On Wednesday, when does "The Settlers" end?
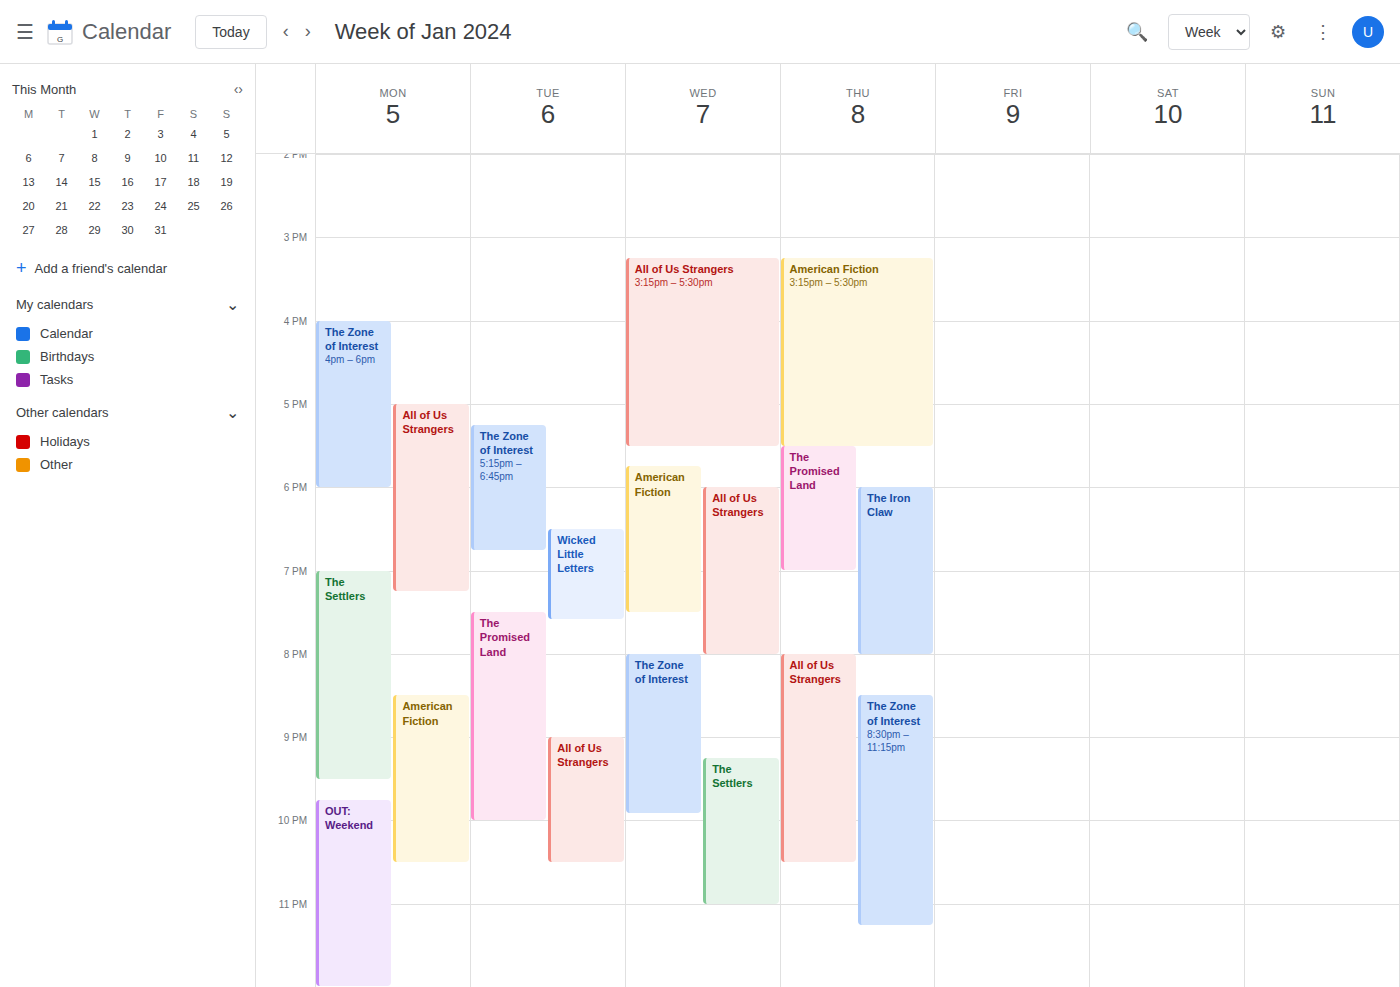
11:00 PM